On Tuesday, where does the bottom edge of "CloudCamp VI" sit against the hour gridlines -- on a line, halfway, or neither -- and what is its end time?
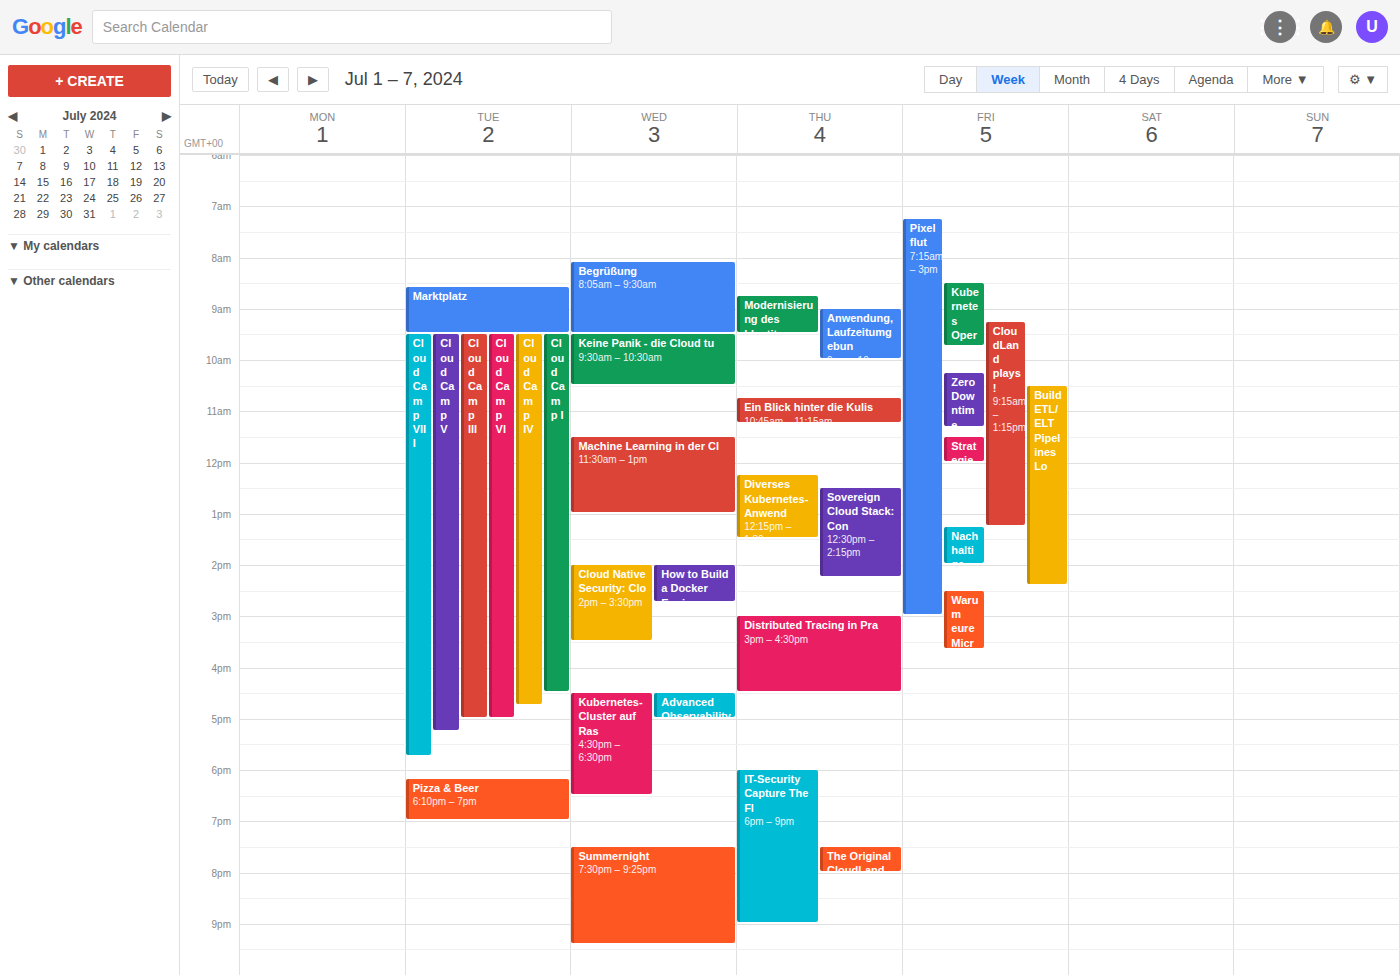
17:00 -- exactly on the 17:00 line.